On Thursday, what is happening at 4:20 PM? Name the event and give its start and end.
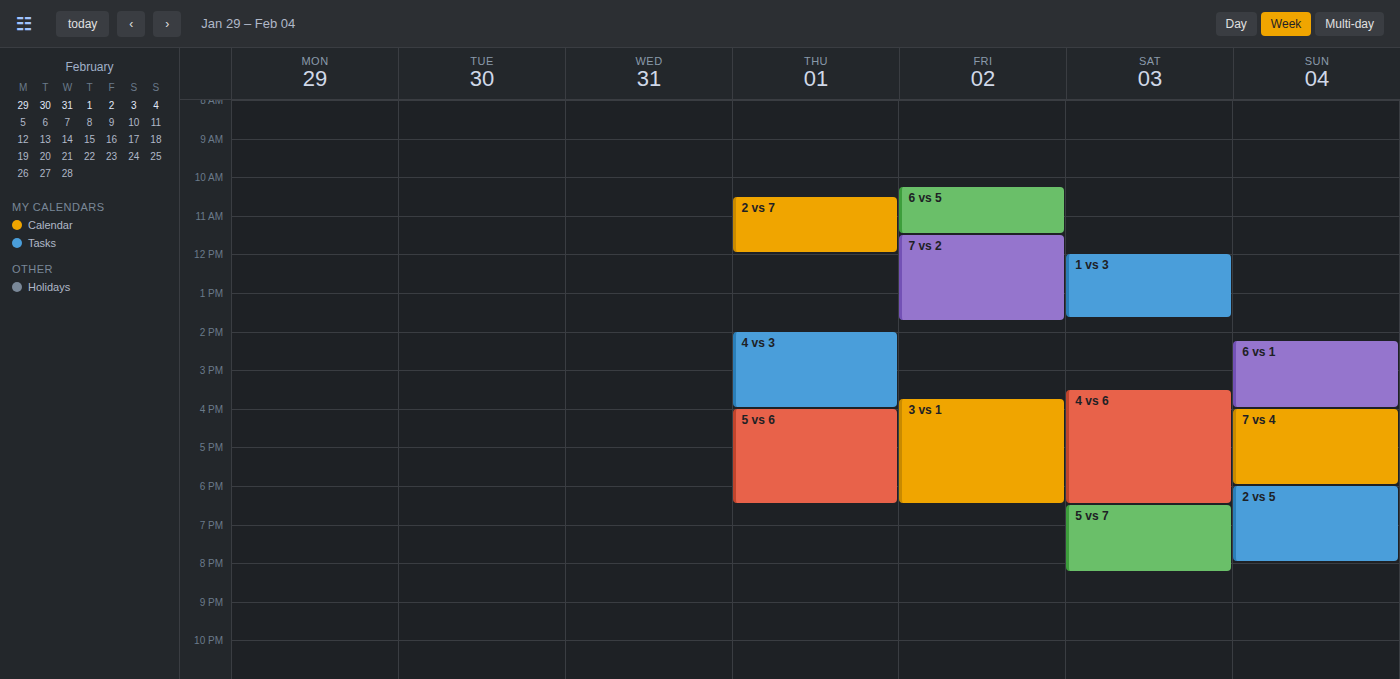
"5 vs 6", 4:00 PM to 6:30 PM